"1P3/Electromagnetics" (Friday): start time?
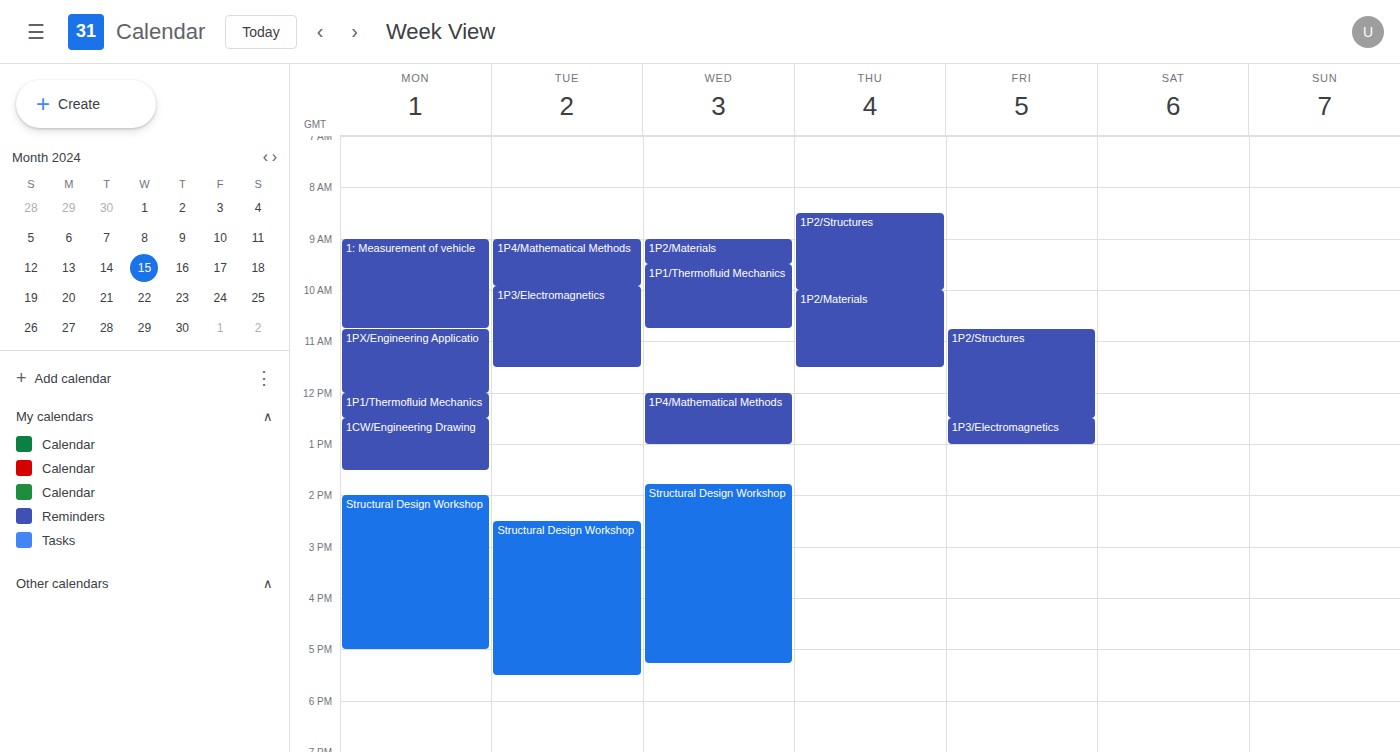
12:30 PM